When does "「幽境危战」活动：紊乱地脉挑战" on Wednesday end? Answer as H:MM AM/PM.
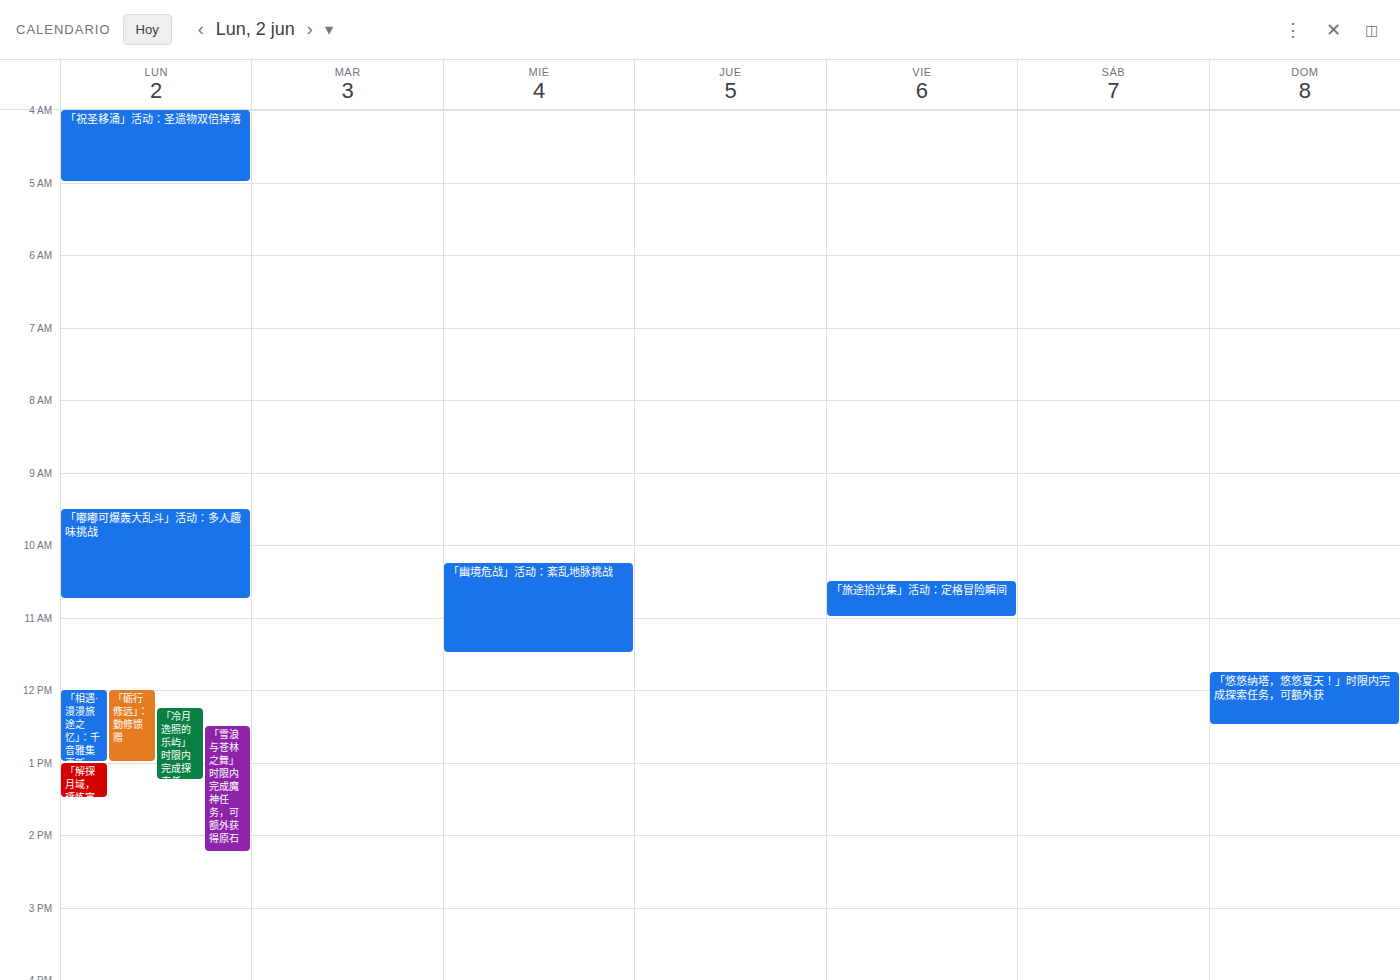
11:30 AM